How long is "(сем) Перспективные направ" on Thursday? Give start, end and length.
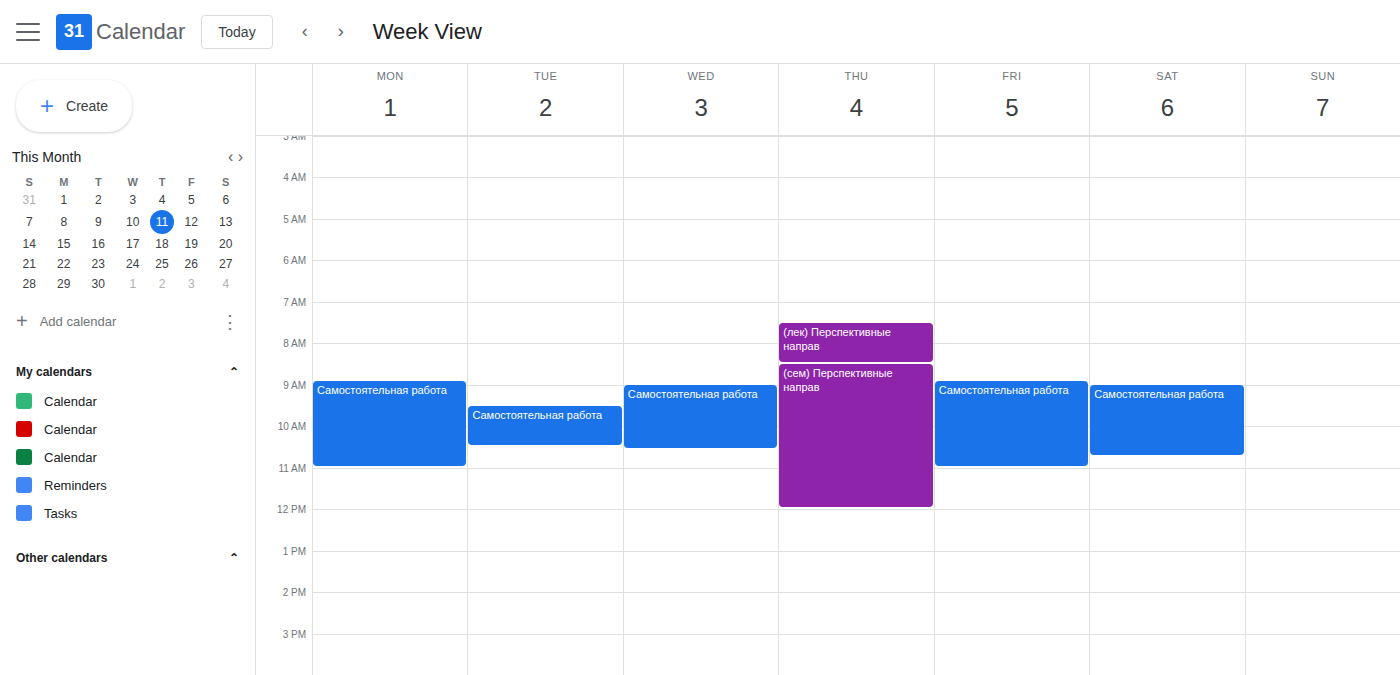
8:30 AM to 12:00 PM, 3 hours 30 minutes